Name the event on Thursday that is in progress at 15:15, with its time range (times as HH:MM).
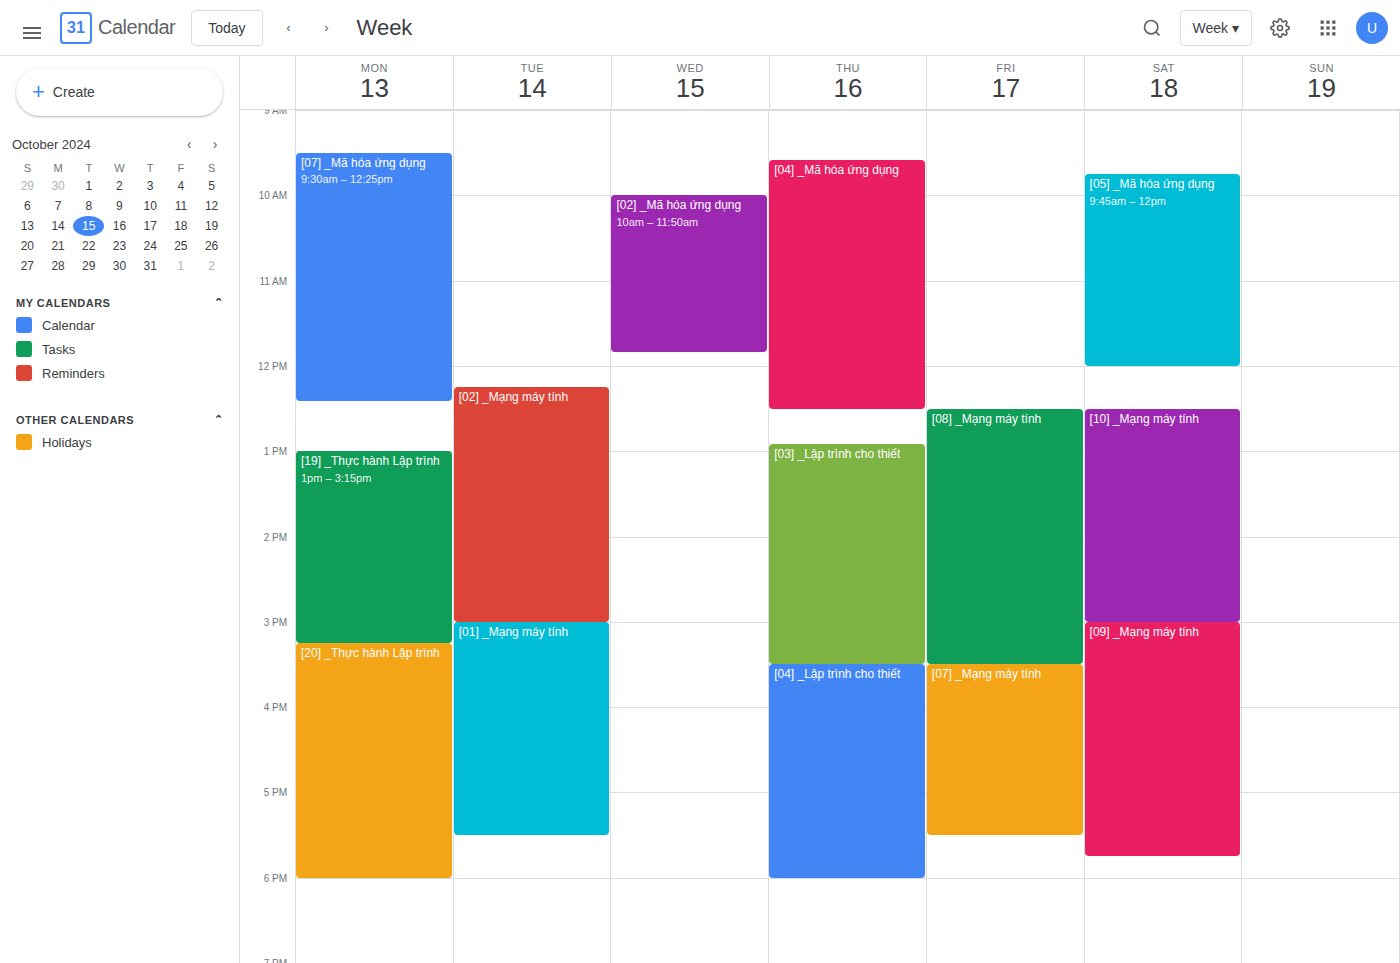
"[03] _Lập trình cho thiết", 12:55 to 15:30